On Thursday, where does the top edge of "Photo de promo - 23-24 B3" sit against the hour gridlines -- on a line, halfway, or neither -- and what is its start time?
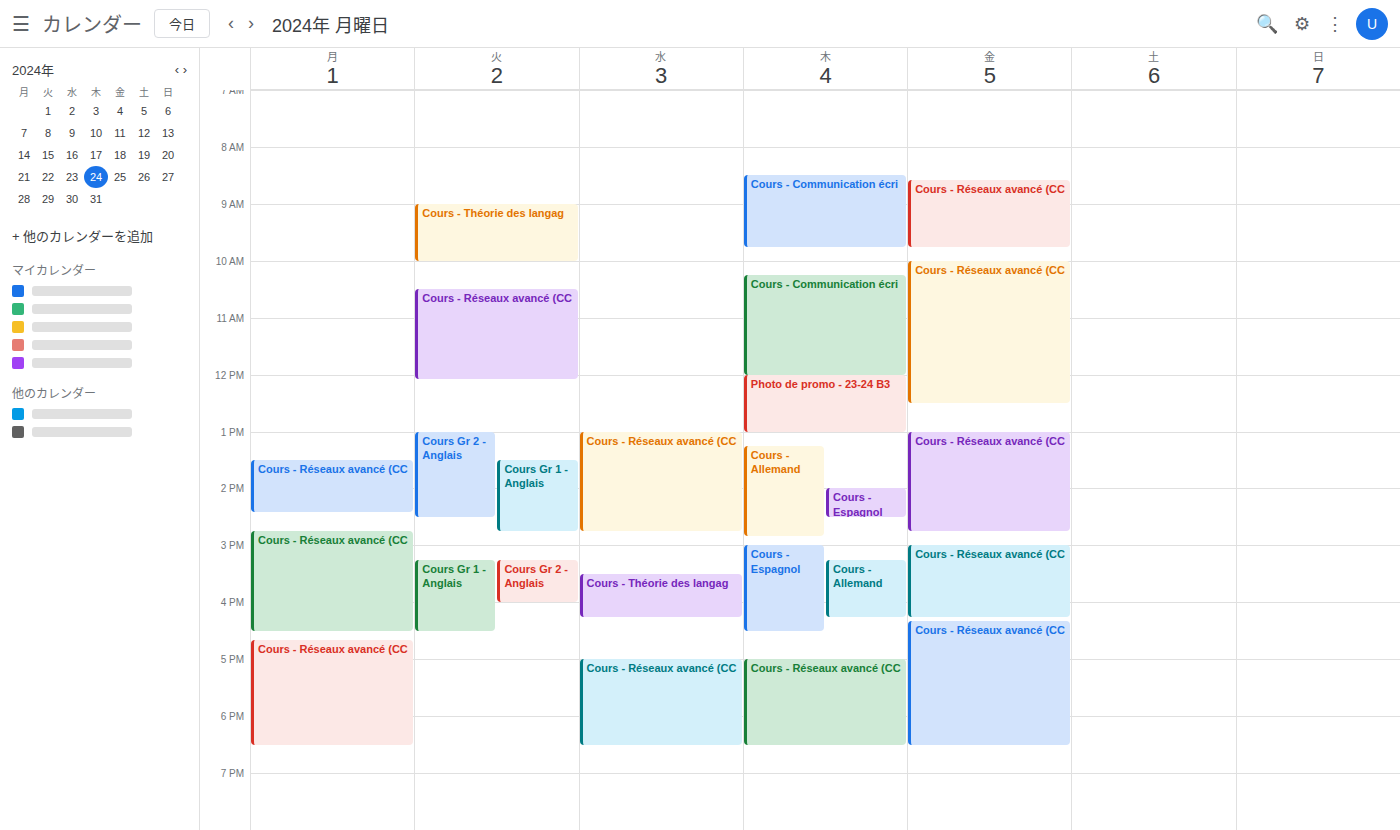
12:00 PM -- exactly on the 12 PM line.